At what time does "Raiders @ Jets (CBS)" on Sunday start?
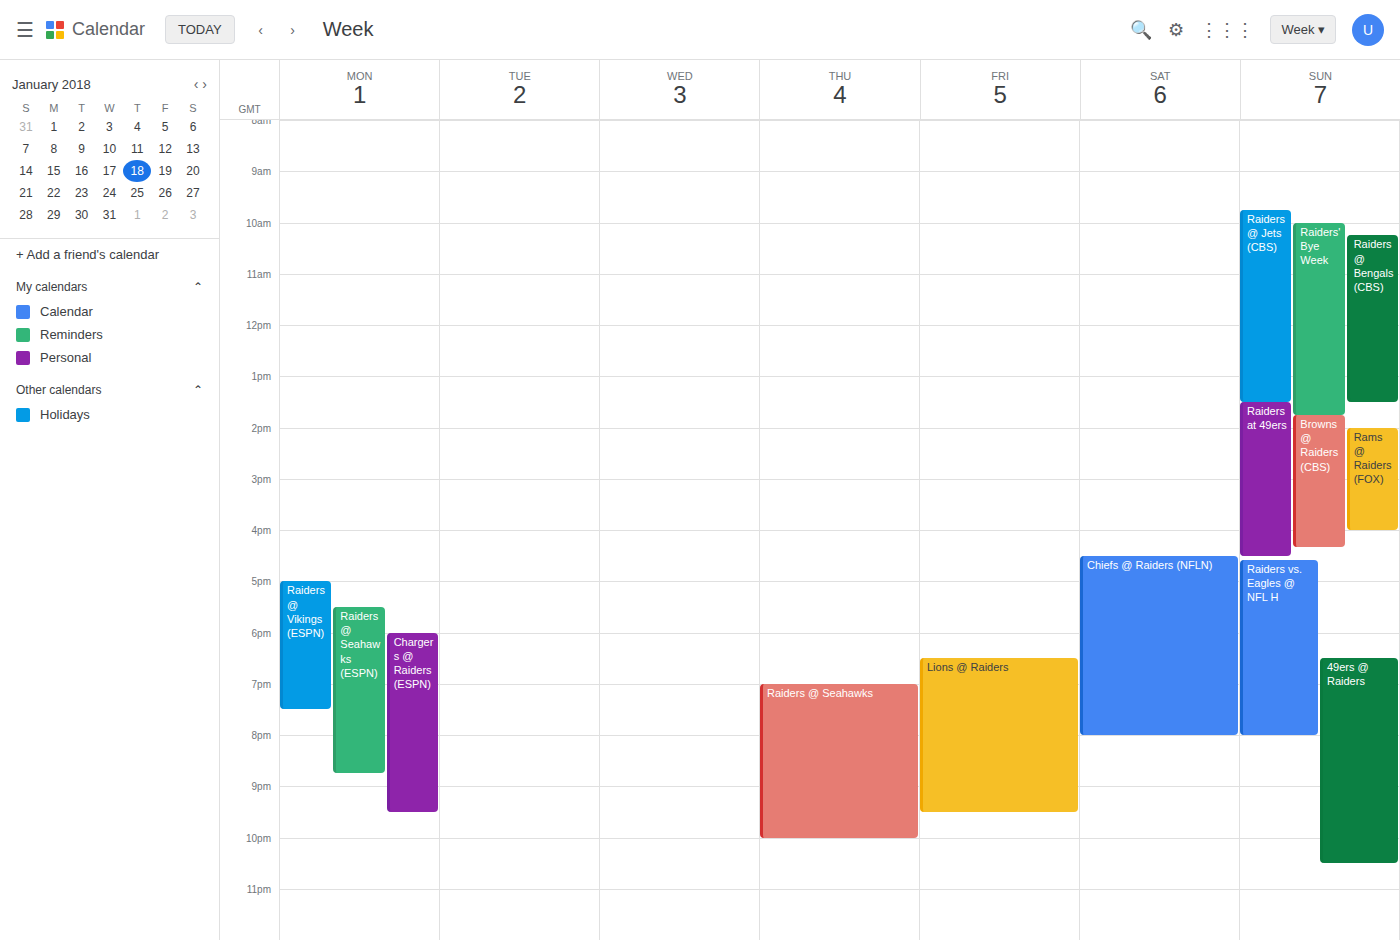
9:45 AM